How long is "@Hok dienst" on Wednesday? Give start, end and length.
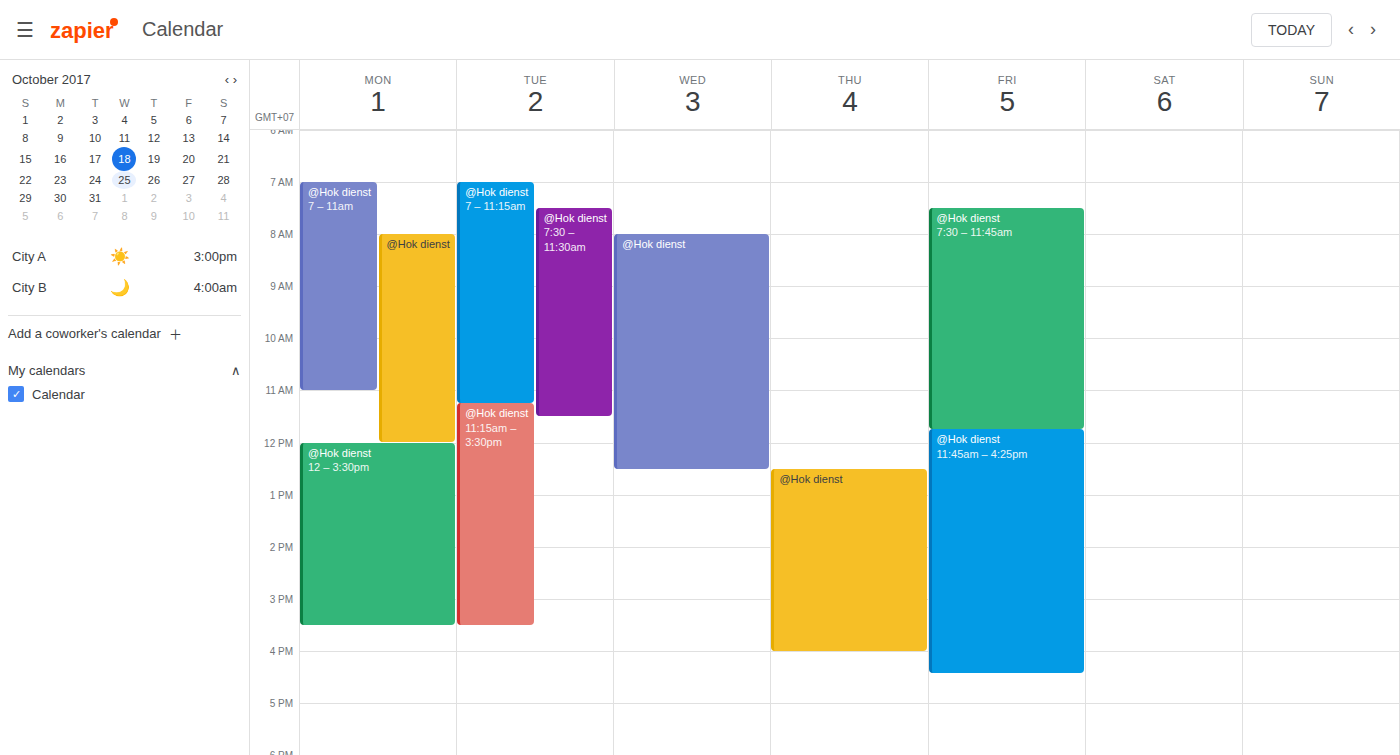
8:00 AM to 12:30 PM, 4 hours 30 minutes